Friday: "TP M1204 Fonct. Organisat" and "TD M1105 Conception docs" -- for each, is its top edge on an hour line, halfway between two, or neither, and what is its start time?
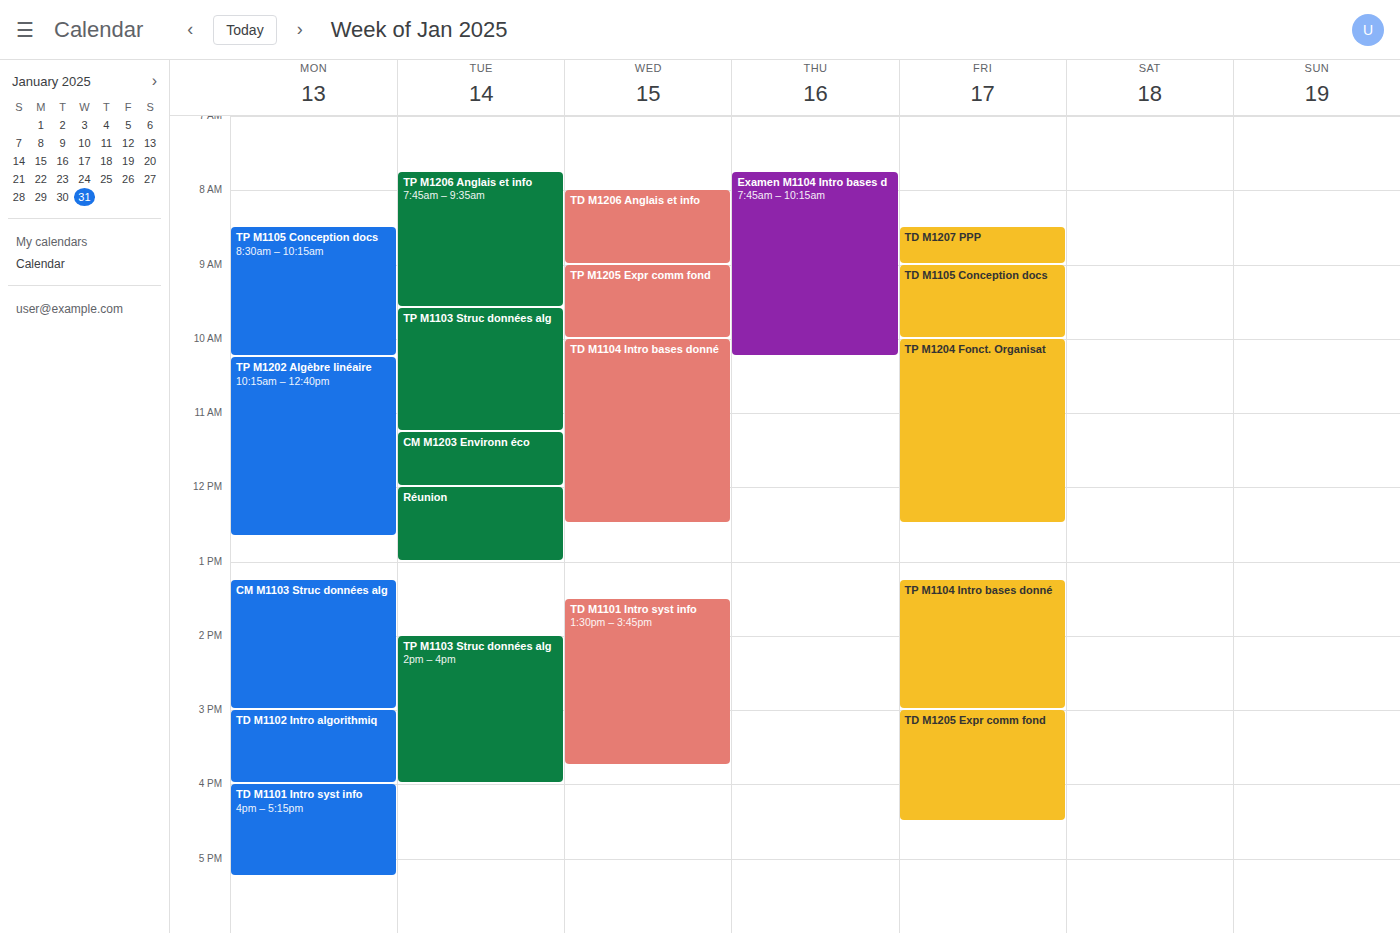
"TP M1204 Fonct. Organisat": 10:00 AM, exactly on the 10 AM line. "TD M1105 Conception docs": 9:00 AM, exactly on the 9 AM line.